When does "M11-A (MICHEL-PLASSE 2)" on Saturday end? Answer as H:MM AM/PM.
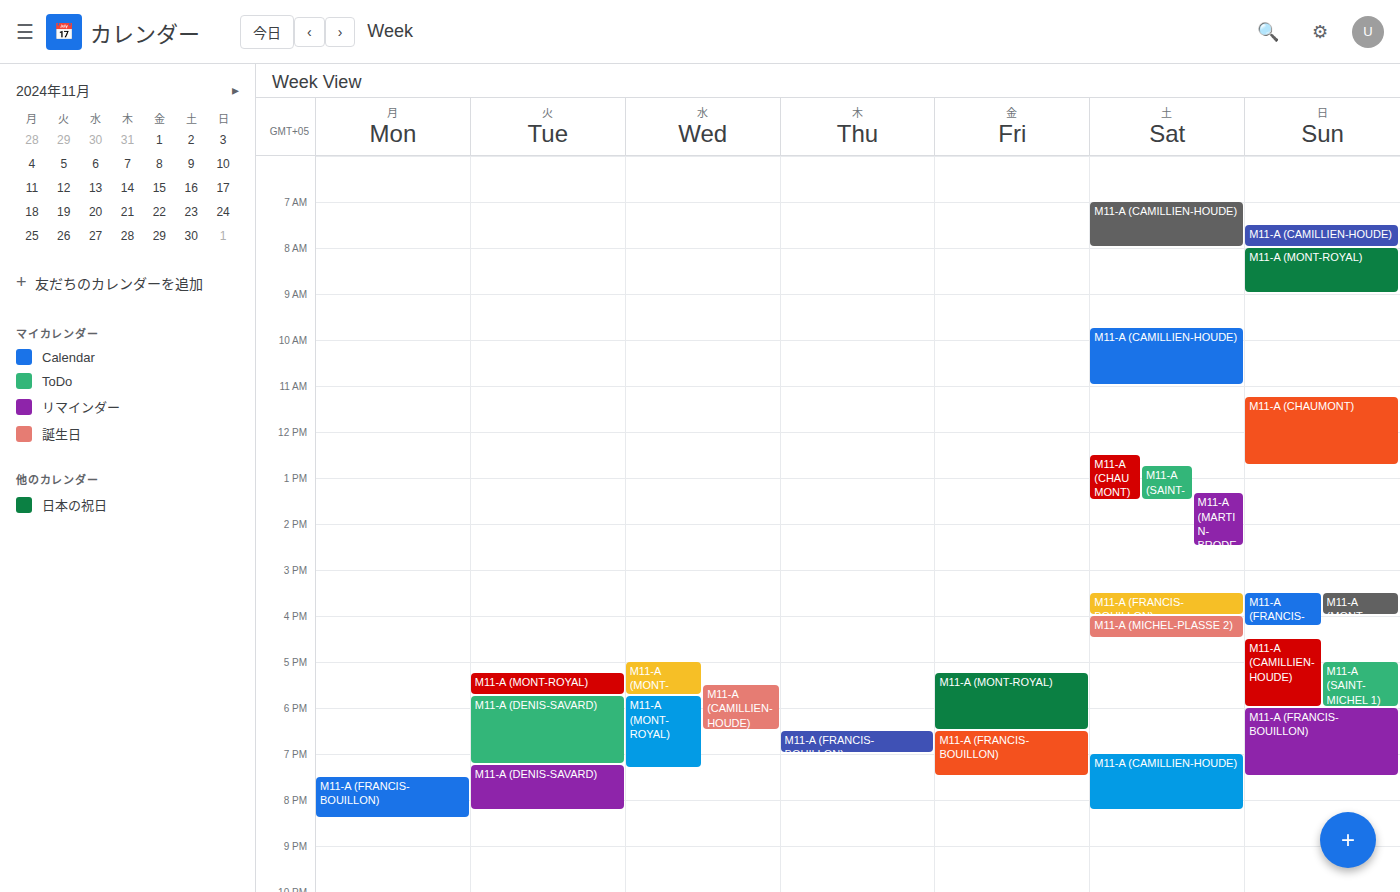
4:30 PM